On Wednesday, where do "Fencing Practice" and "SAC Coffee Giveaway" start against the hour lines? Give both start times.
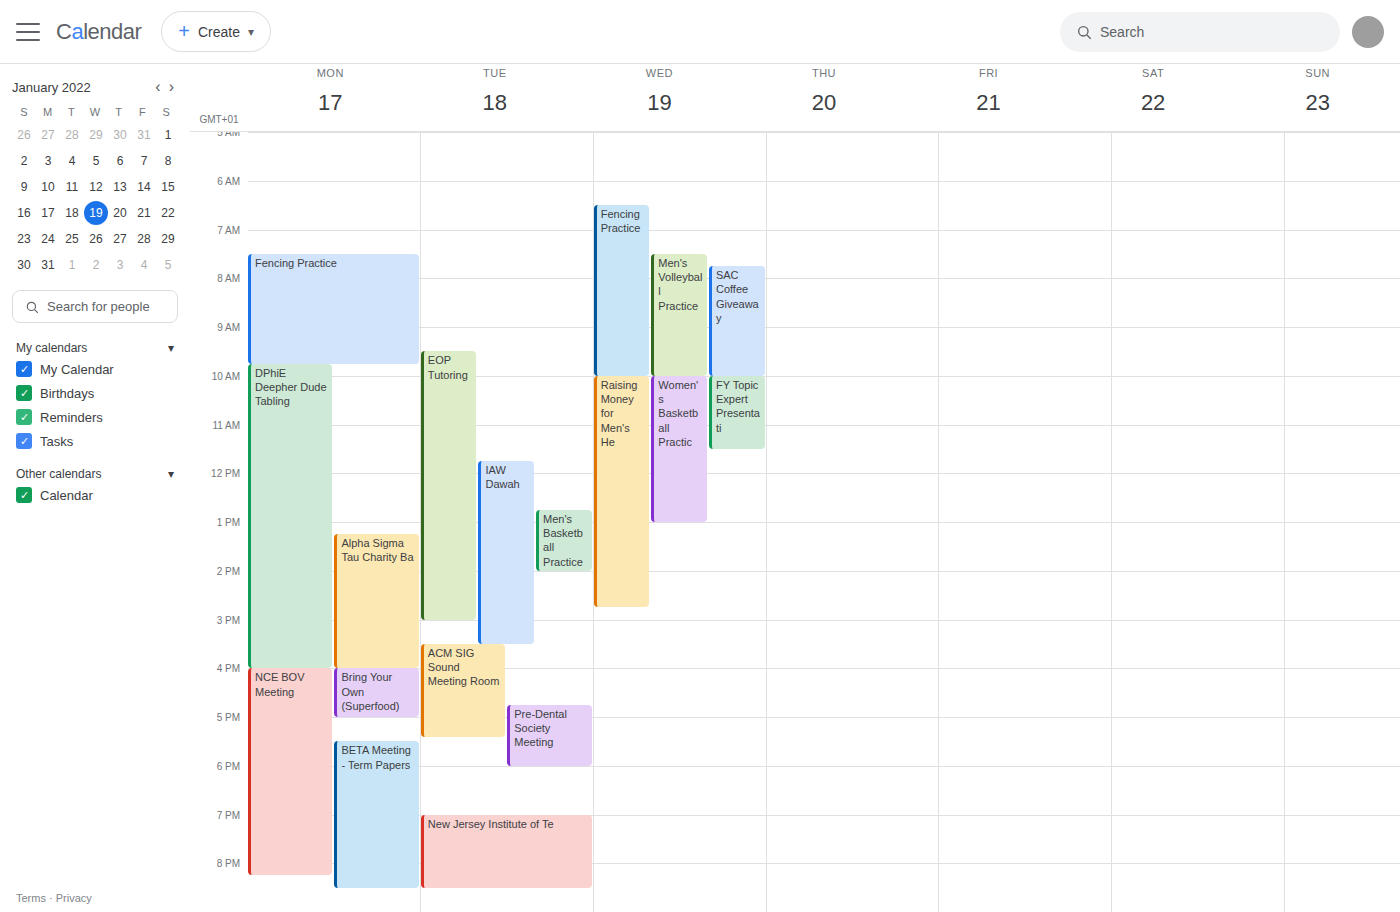
"Fencing Practice": 6:30 AM, halfway between the 6 AM and 7 AM lines. "SAC Coffee Giveaway": 7:45 AM, neither: three quarters of the way from the 7 AM line to the 8 AM line.